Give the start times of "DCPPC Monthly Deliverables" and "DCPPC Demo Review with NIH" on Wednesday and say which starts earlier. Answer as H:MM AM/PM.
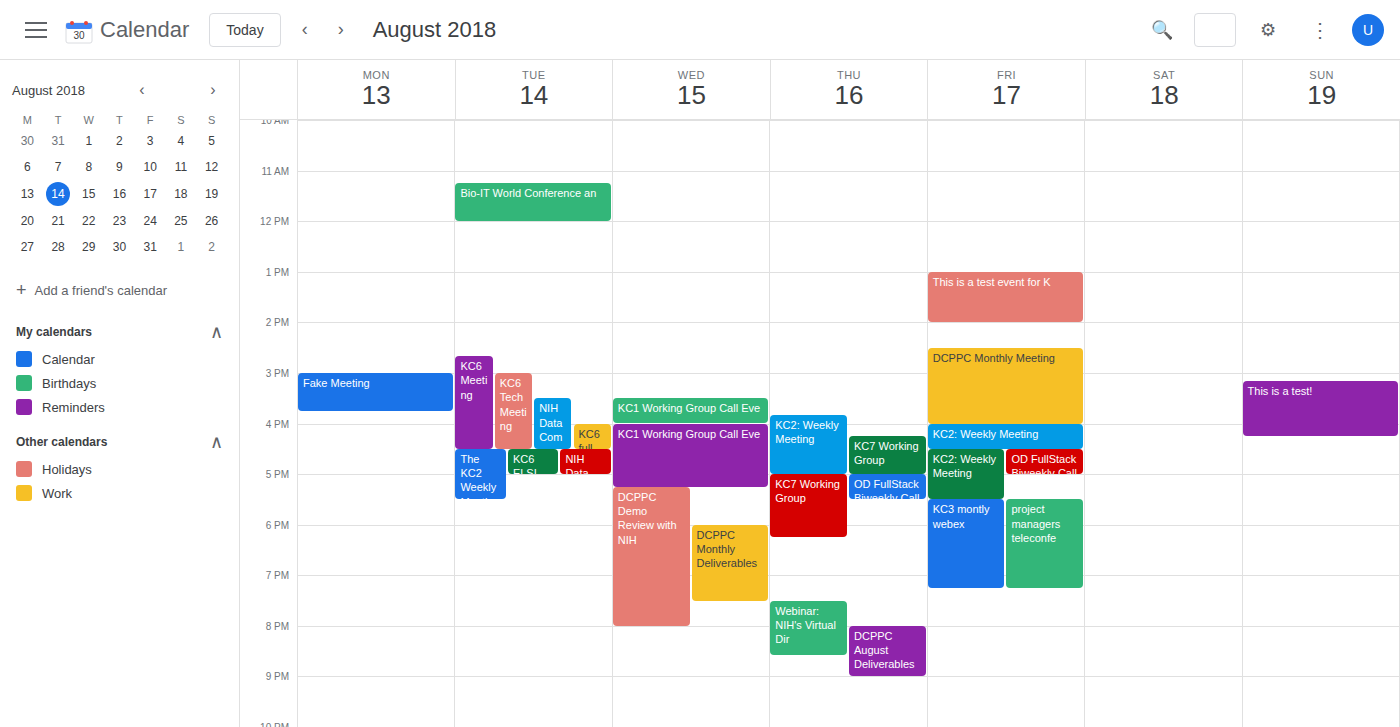
"DCPPC Demo Review with NIH" 5:15 PM; "DCPPC Monthly Deliverables" 6:00 PM.